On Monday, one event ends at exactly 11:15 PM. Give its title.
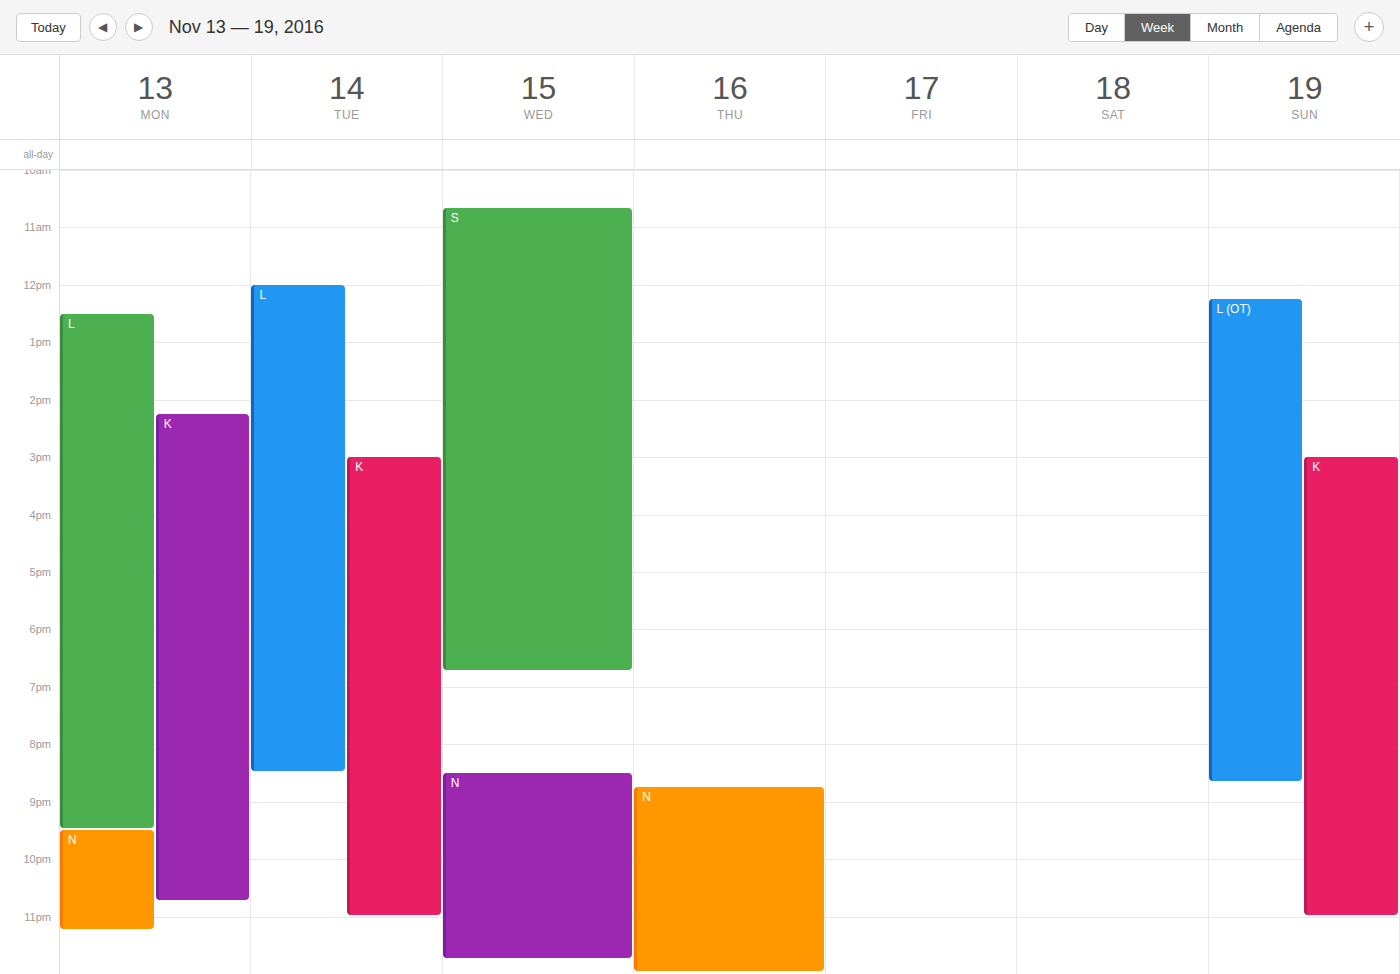
"N"